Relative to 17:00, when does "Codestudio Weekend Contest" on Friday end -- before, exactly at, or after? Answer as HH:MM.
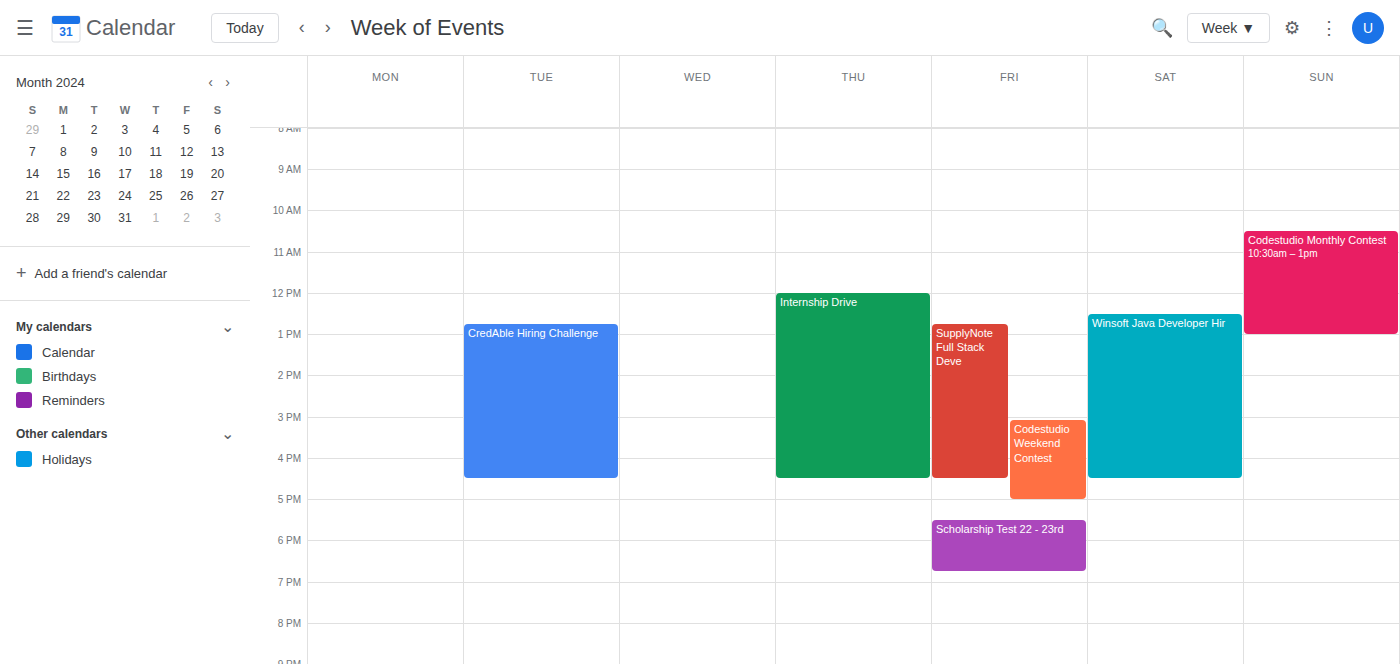
17:00 -- exactly at 17:00, on the 17:00 line.